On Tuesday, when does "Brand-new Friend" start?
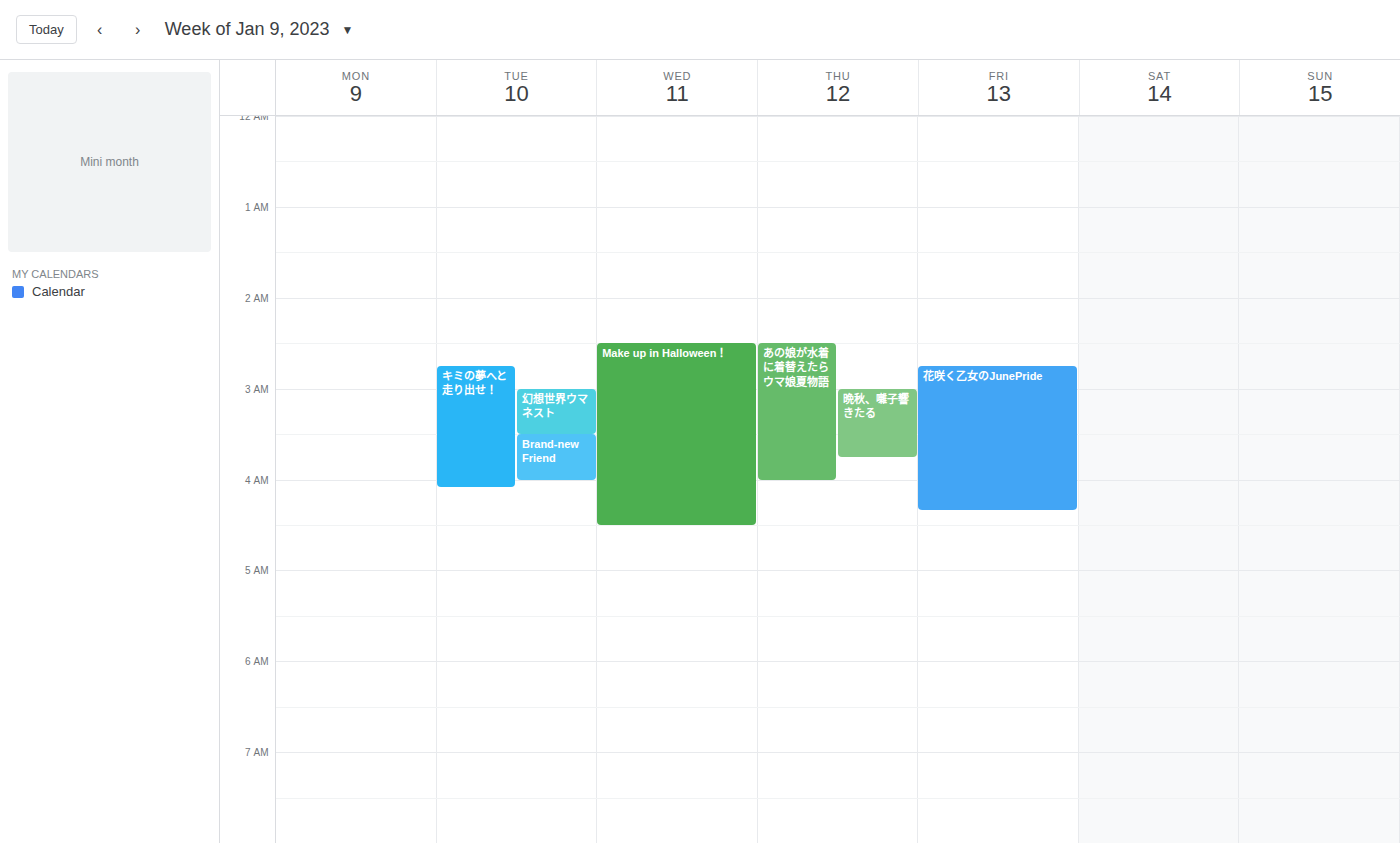
03:30